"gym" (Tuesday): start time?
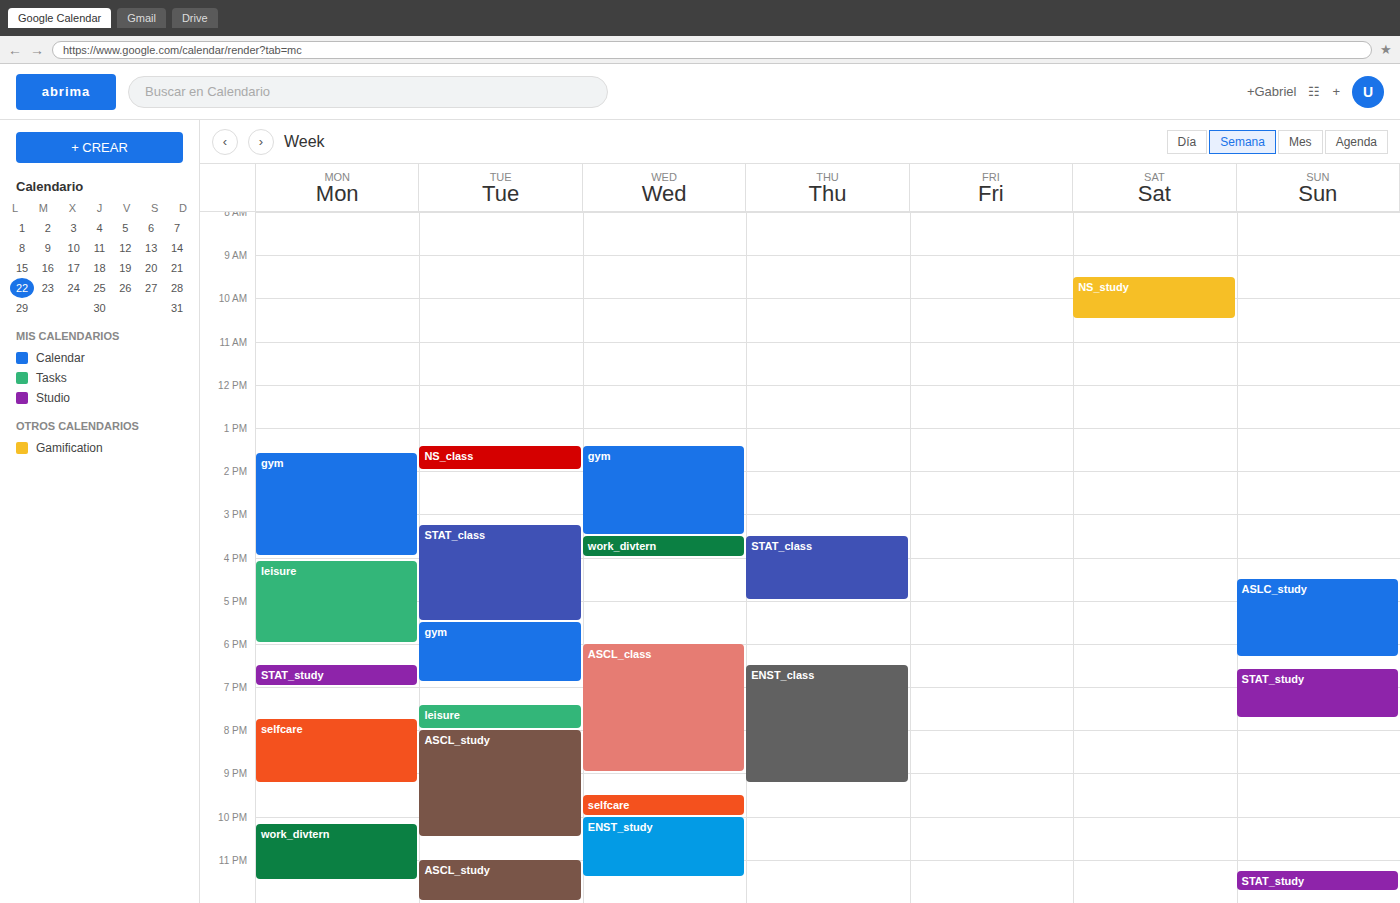
17:30